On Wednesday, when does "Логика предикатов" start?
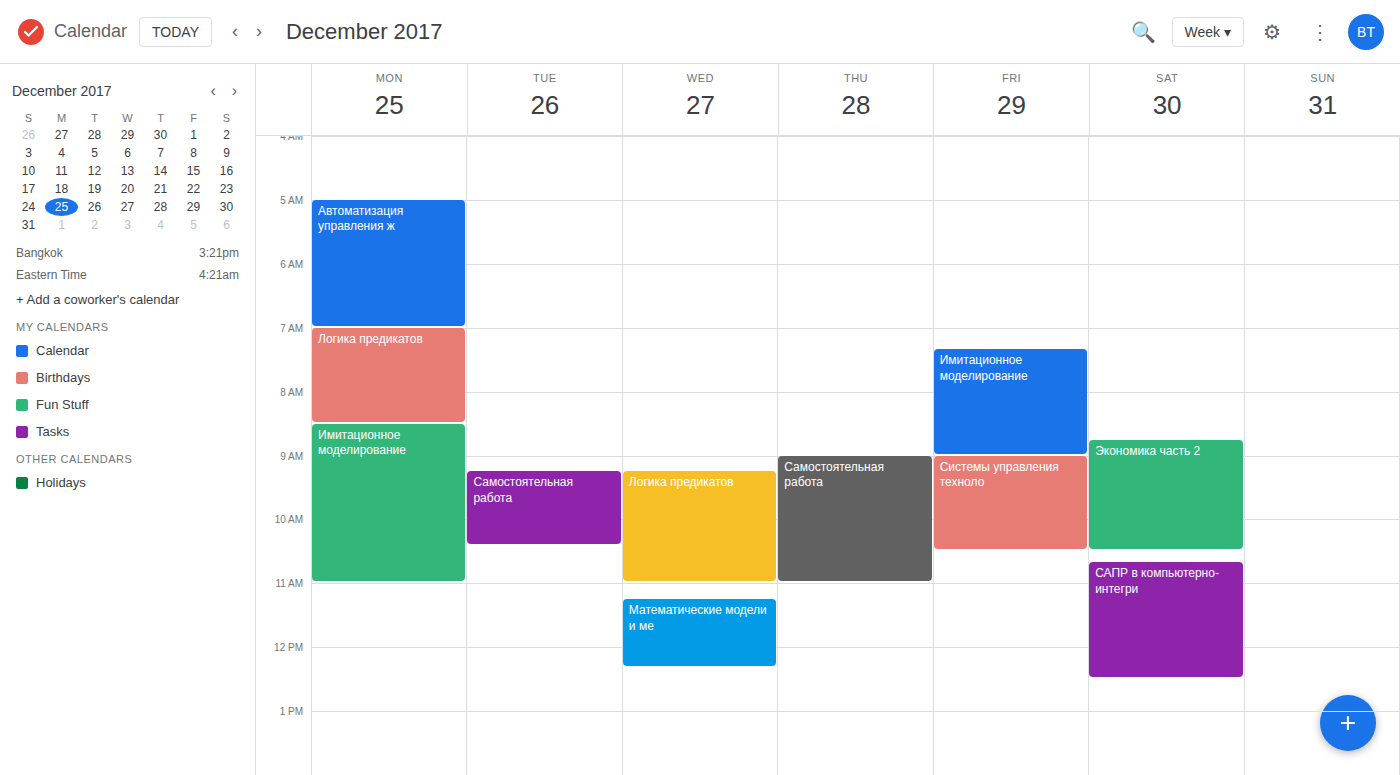
9:15 AM